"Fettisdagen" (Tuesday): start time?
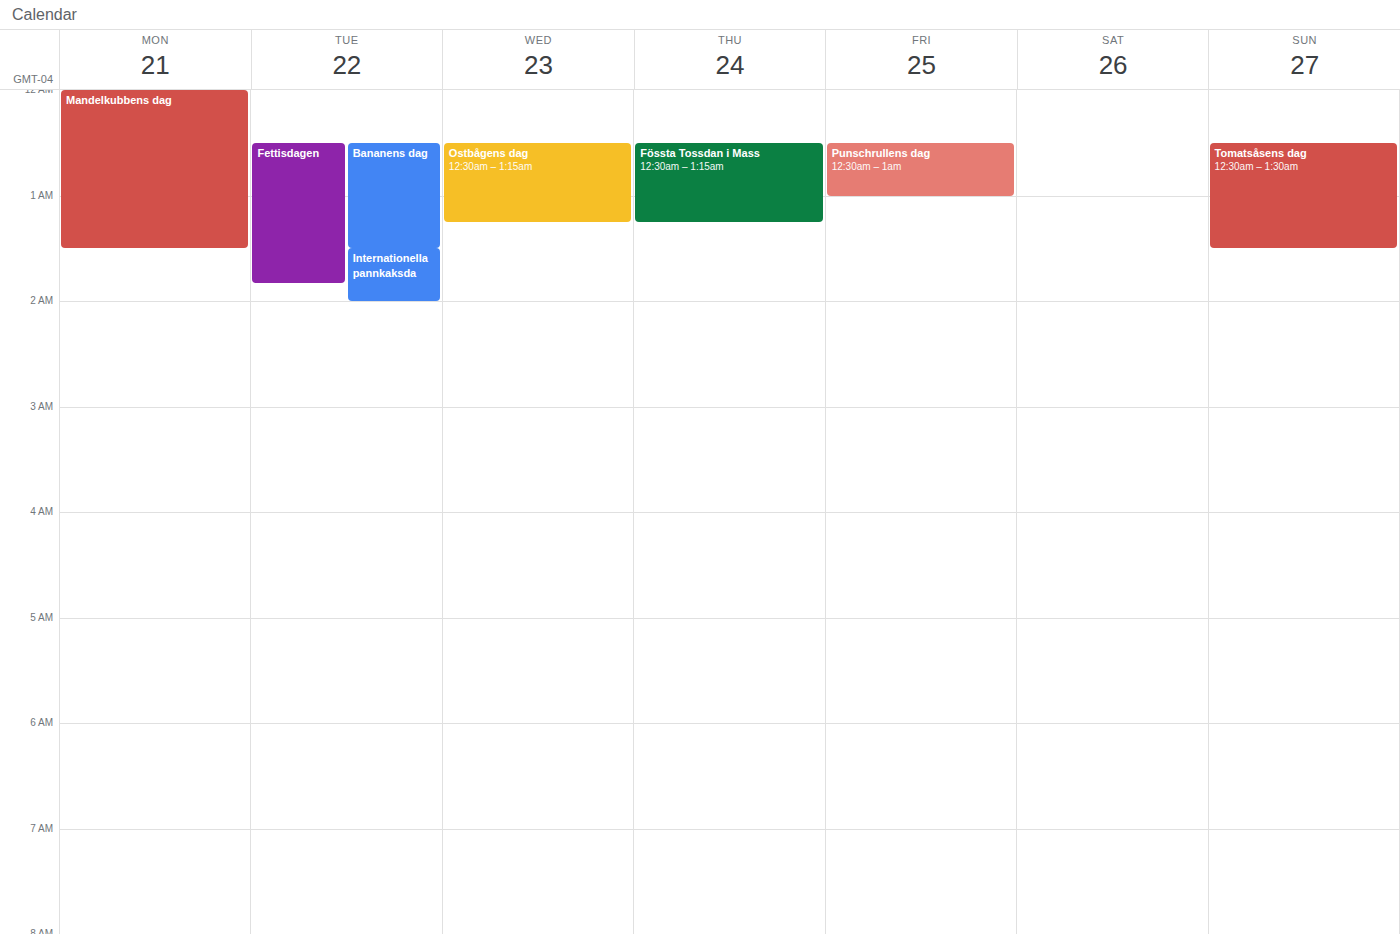
12:30 AM